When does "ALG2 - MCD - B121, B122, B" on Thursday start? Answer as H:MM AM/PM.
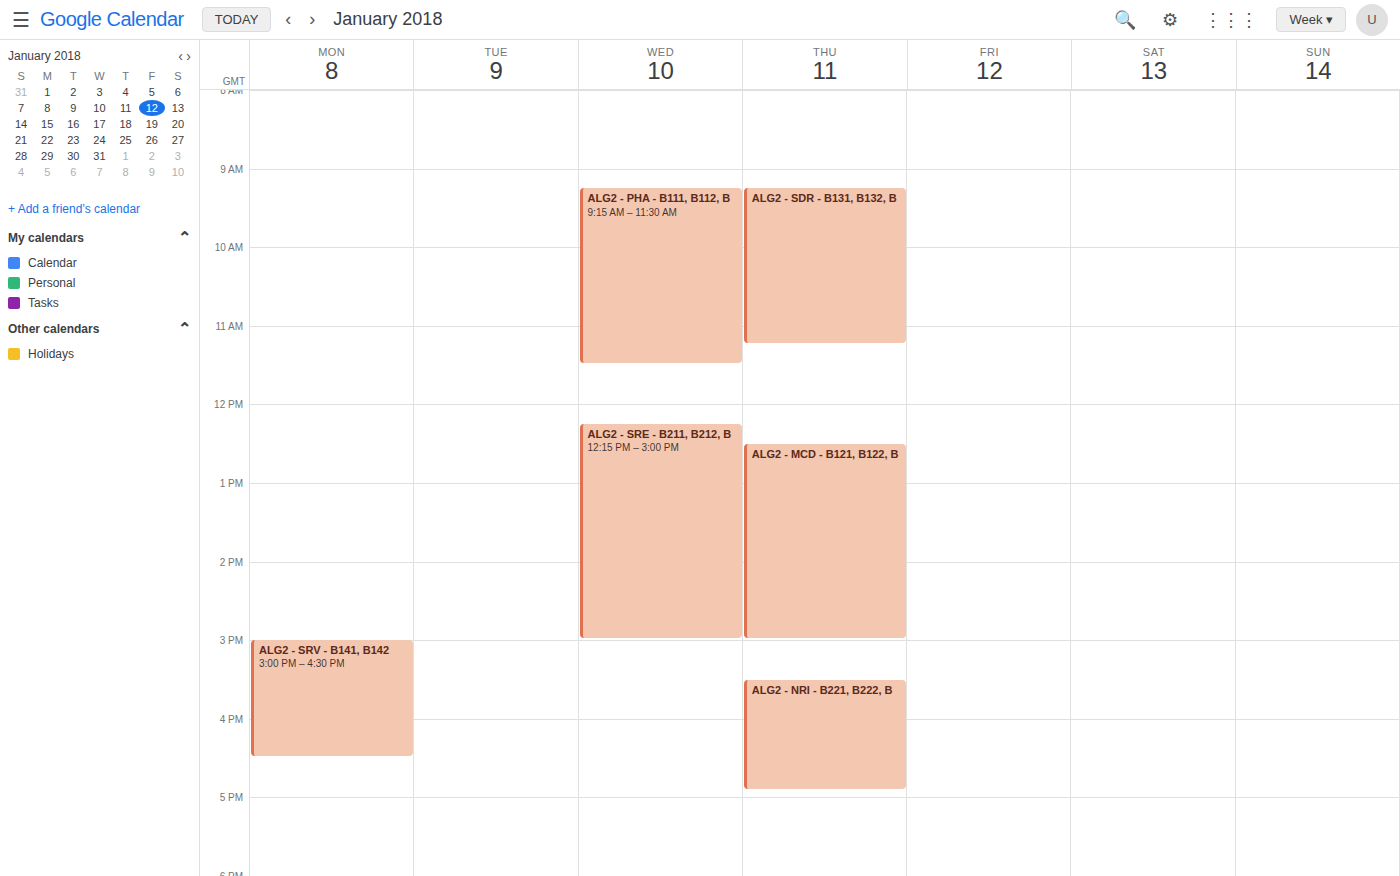
12:30 PM